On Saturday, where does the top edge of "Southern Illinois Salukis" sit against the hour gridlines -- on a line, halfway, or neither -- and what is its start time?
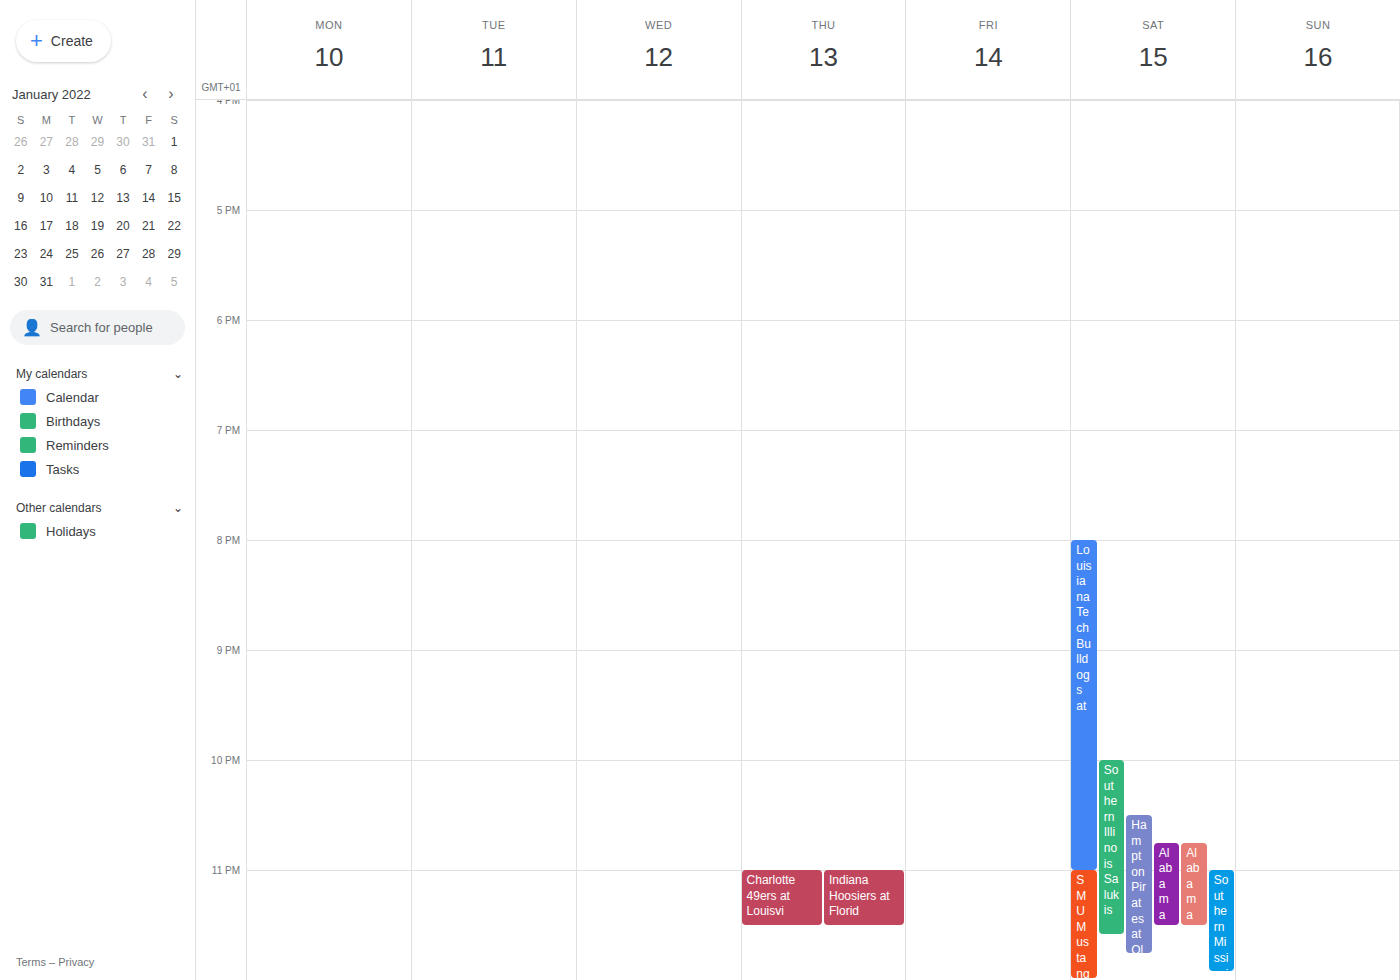
10:00 PM -- exactly on the 10 PM line.